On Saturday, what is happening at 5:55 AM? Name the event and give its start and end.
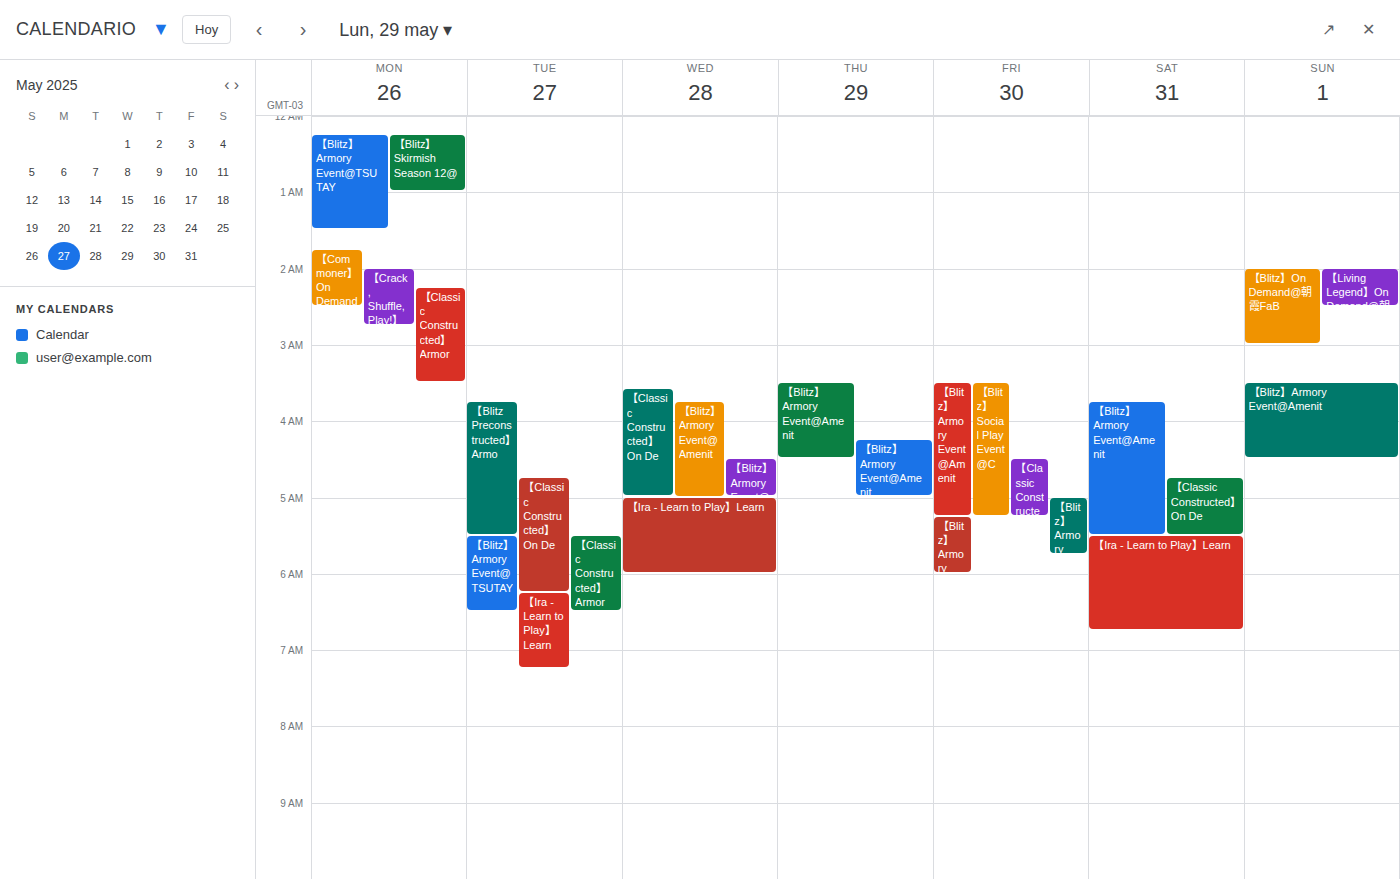
"【Ira - Learn to Play】Learn", 5:30 AM to 6:45 AM